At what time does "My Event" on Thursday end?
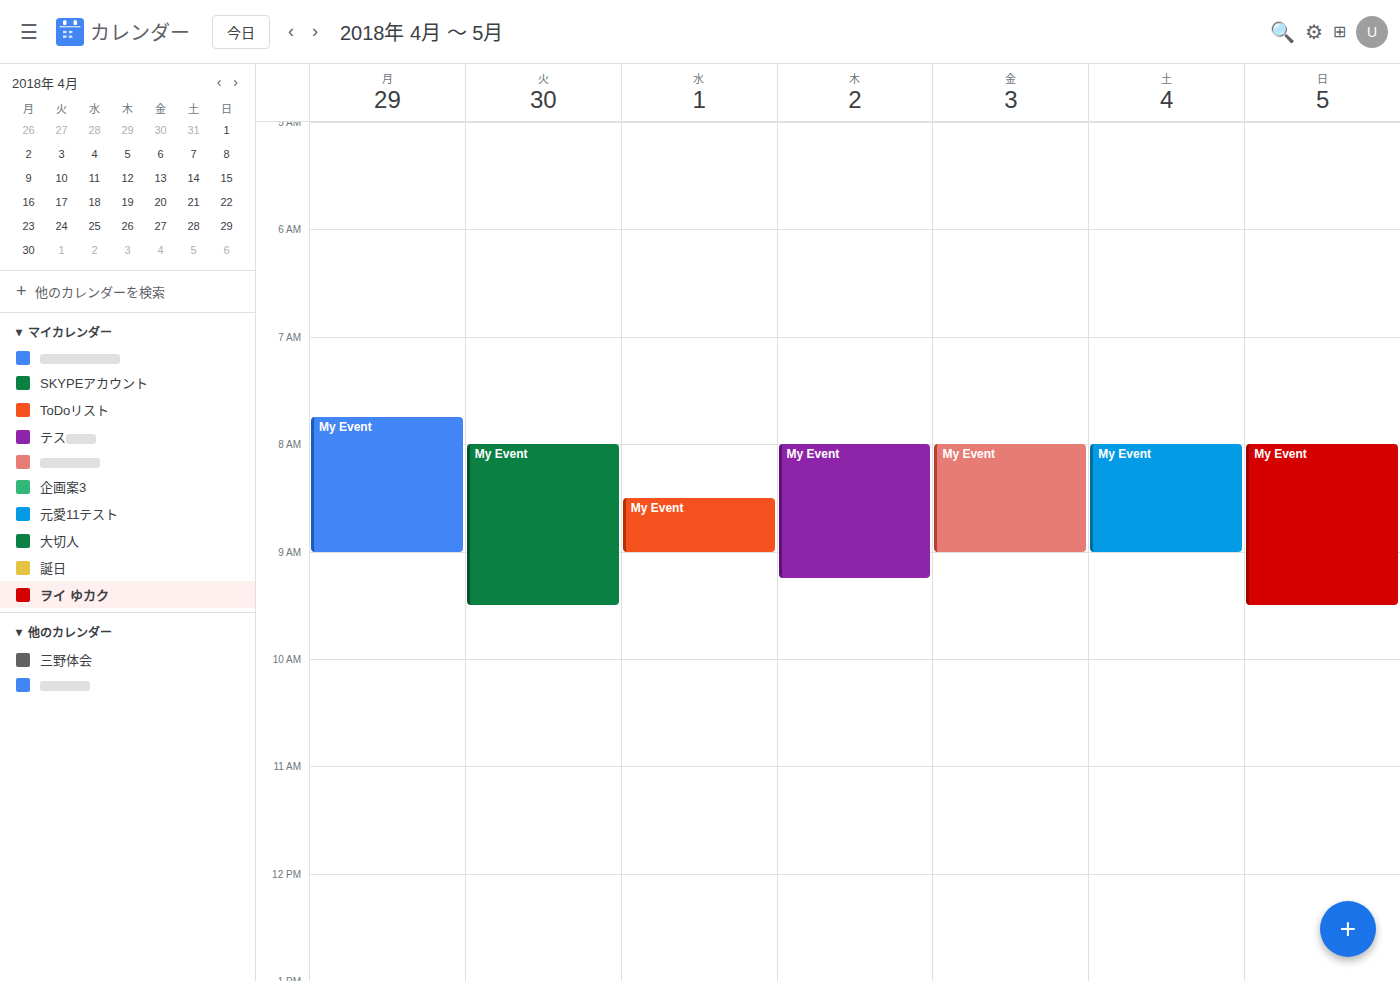
9:15 AM